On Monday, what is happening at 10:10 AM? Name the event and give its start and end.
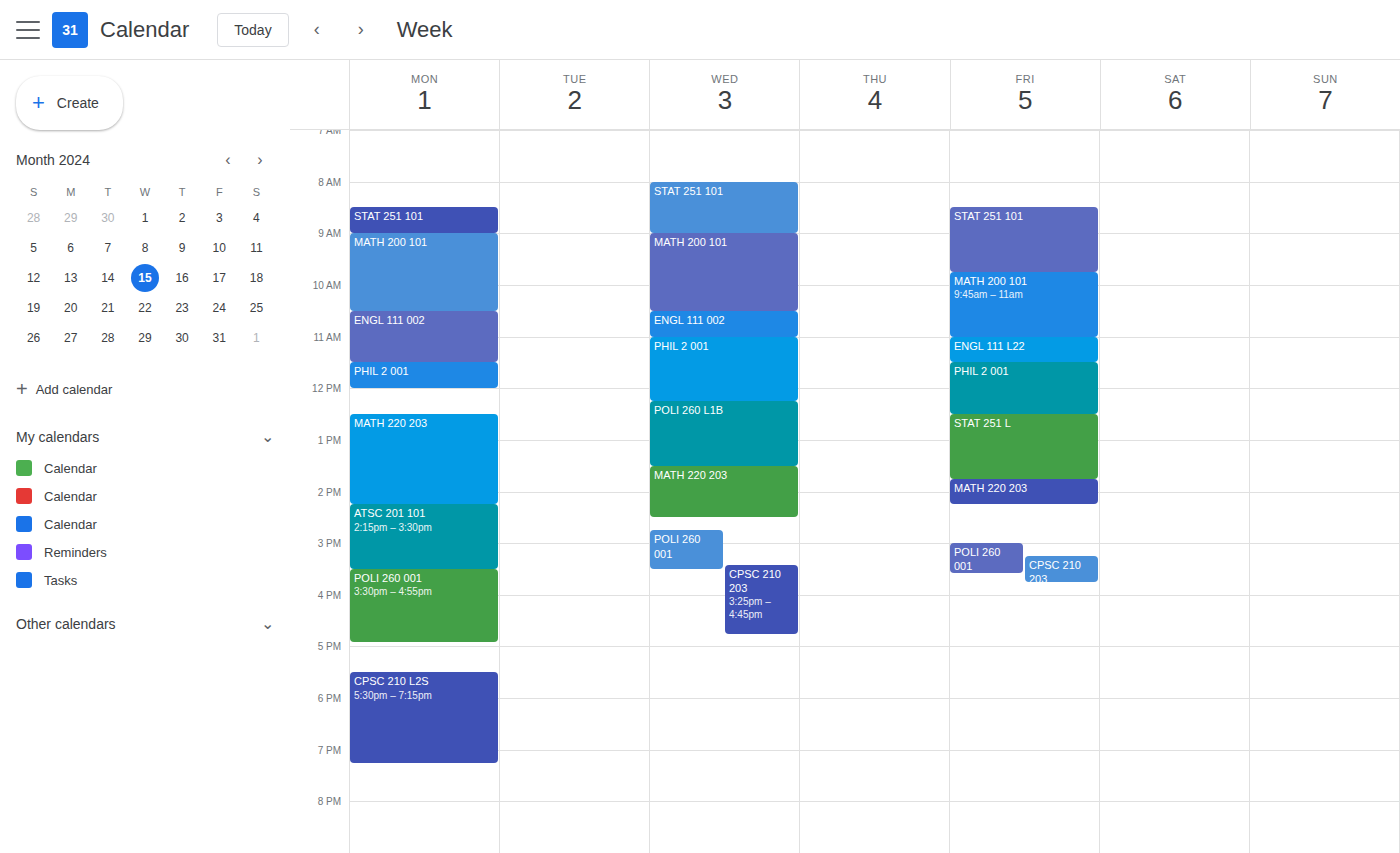
"MATH 200 101", 9:00 AM to 10:30 AM